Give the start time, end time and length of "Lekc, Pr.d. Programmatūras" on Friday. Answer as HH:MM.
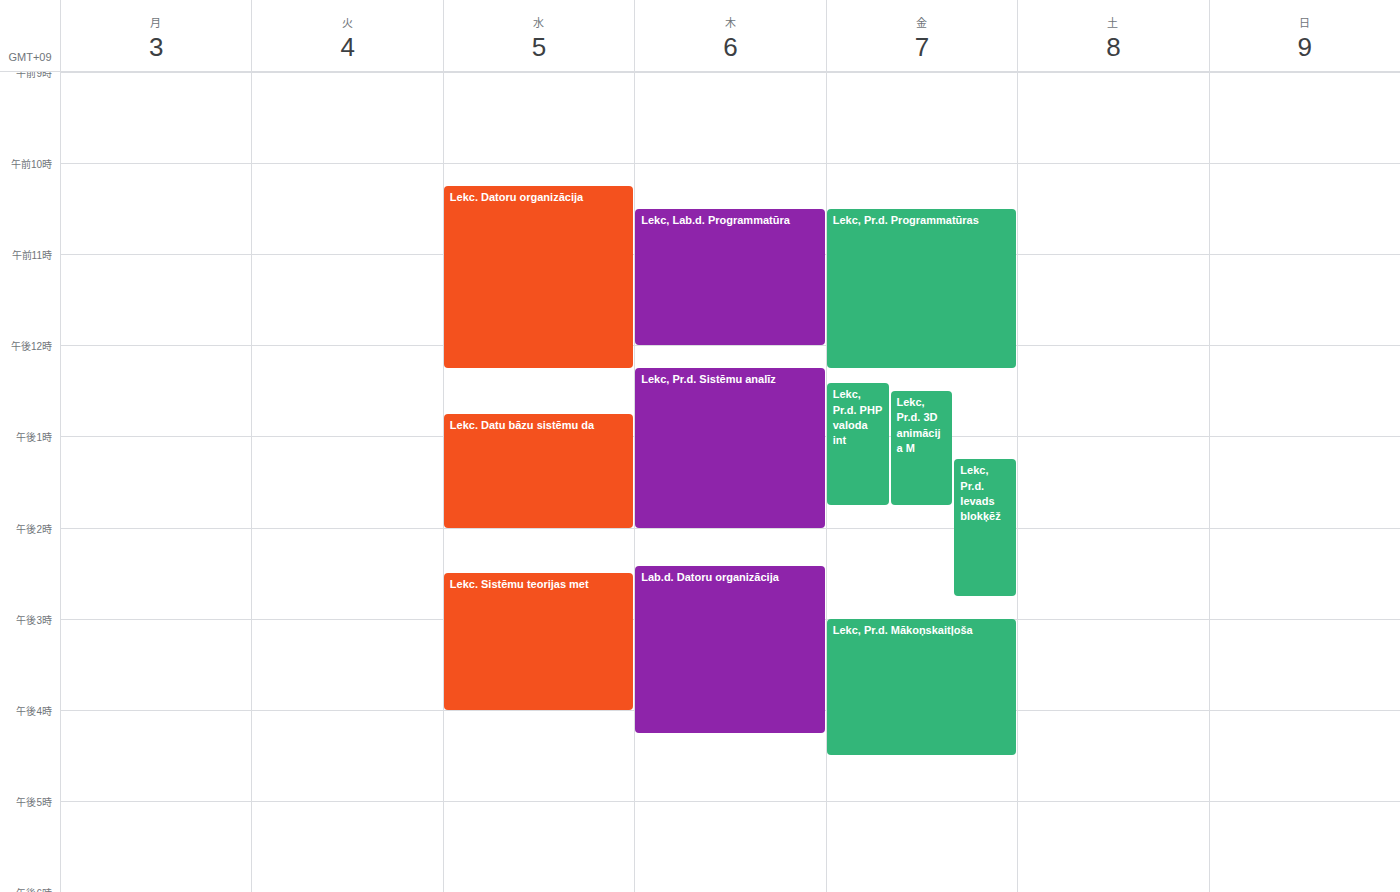
10:30 to 12:15, 1 hour 45 minutes